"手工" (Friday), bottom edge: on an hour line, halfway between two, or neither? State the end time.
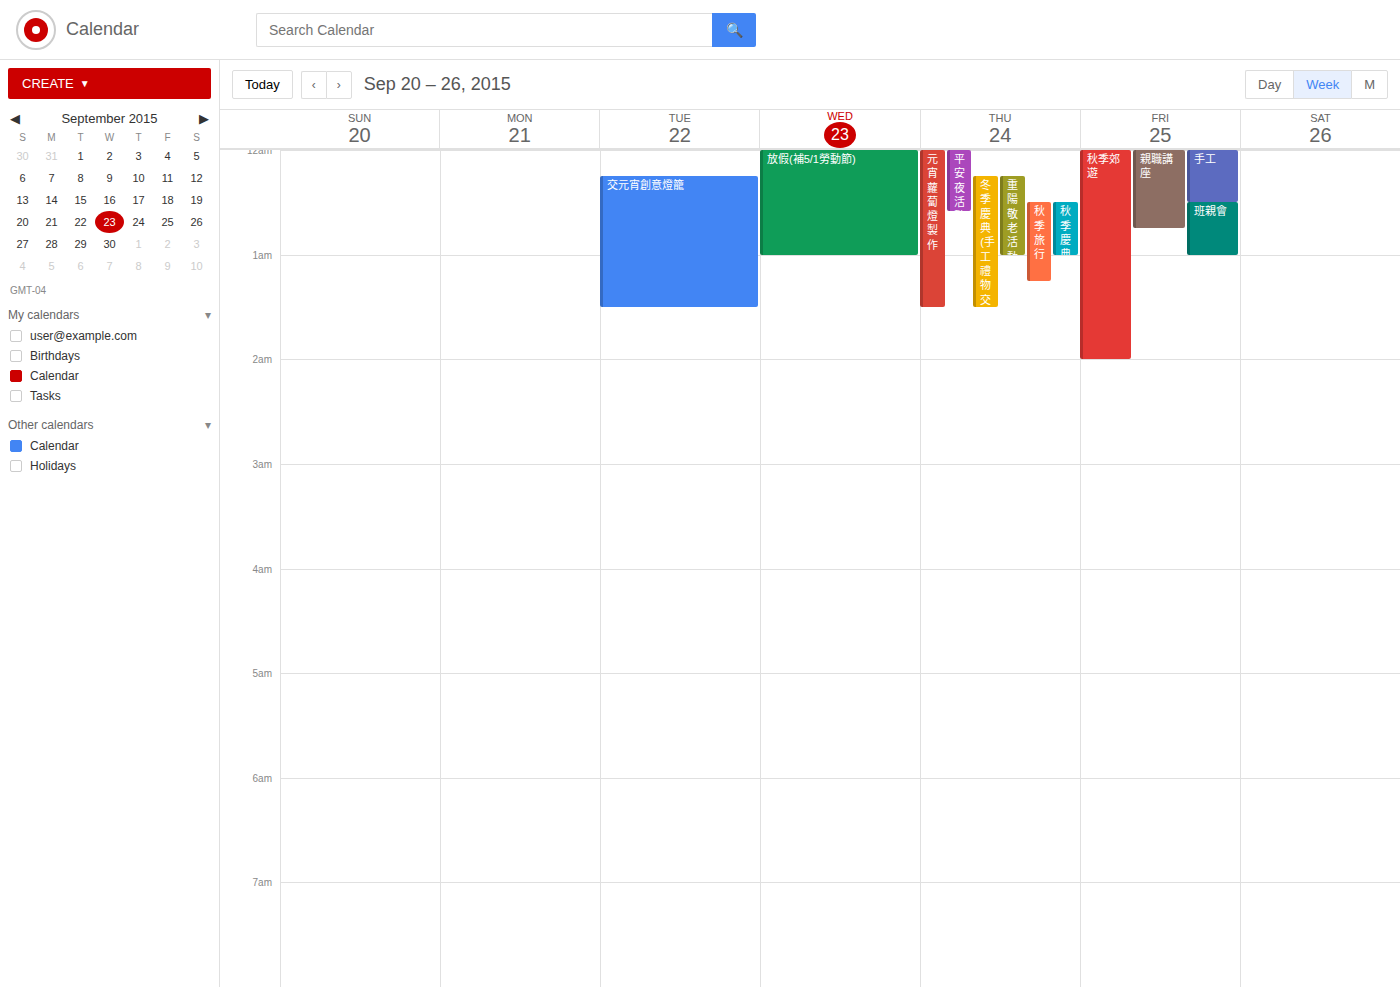
12:30 AM -- halfway between the 12 AM and 1 AM lines.